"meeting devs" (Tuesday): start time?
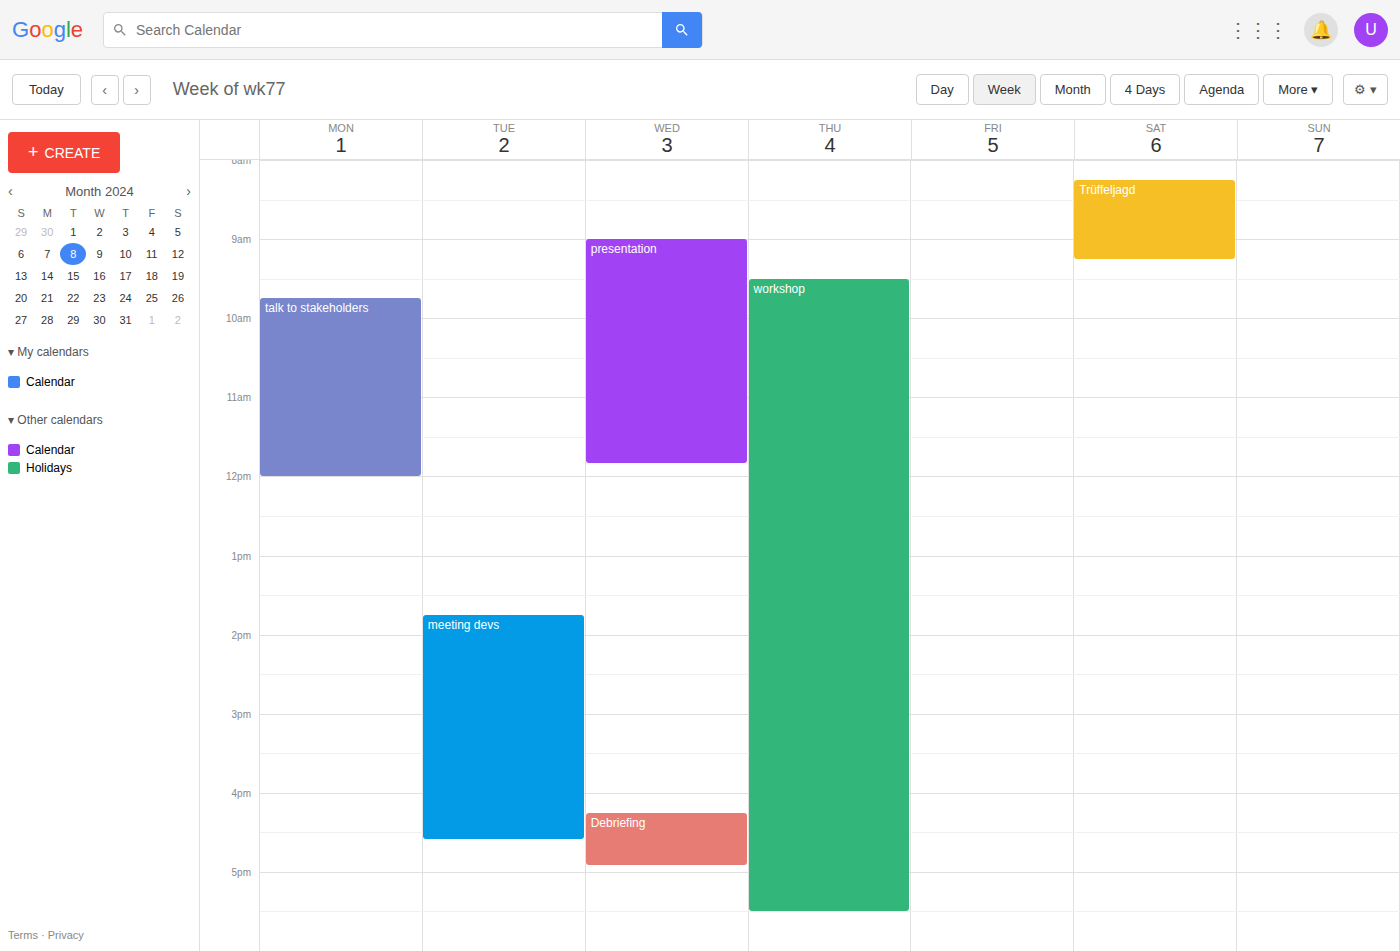
1:45 PM